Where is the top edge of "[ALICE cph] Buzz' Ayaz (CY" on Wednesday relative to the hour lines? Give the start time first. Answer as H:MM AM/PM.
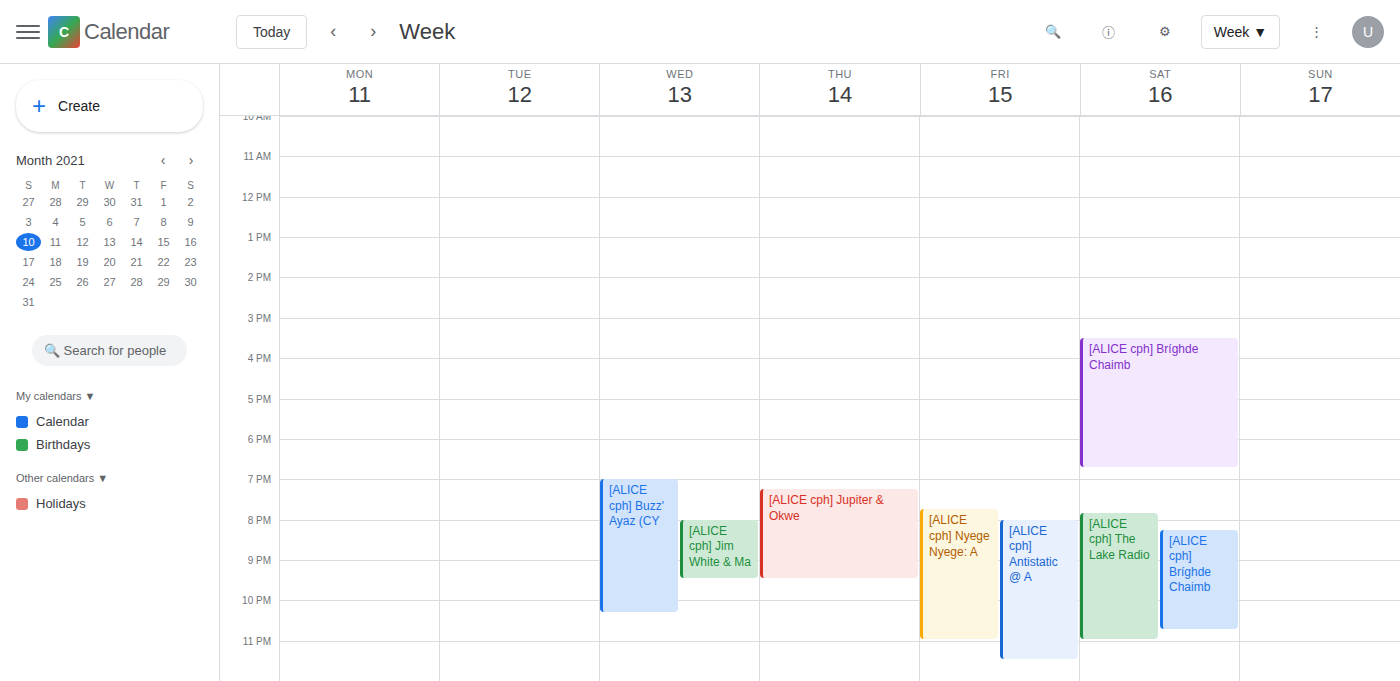
7:00 PM -- exactly on the 7 PM line.